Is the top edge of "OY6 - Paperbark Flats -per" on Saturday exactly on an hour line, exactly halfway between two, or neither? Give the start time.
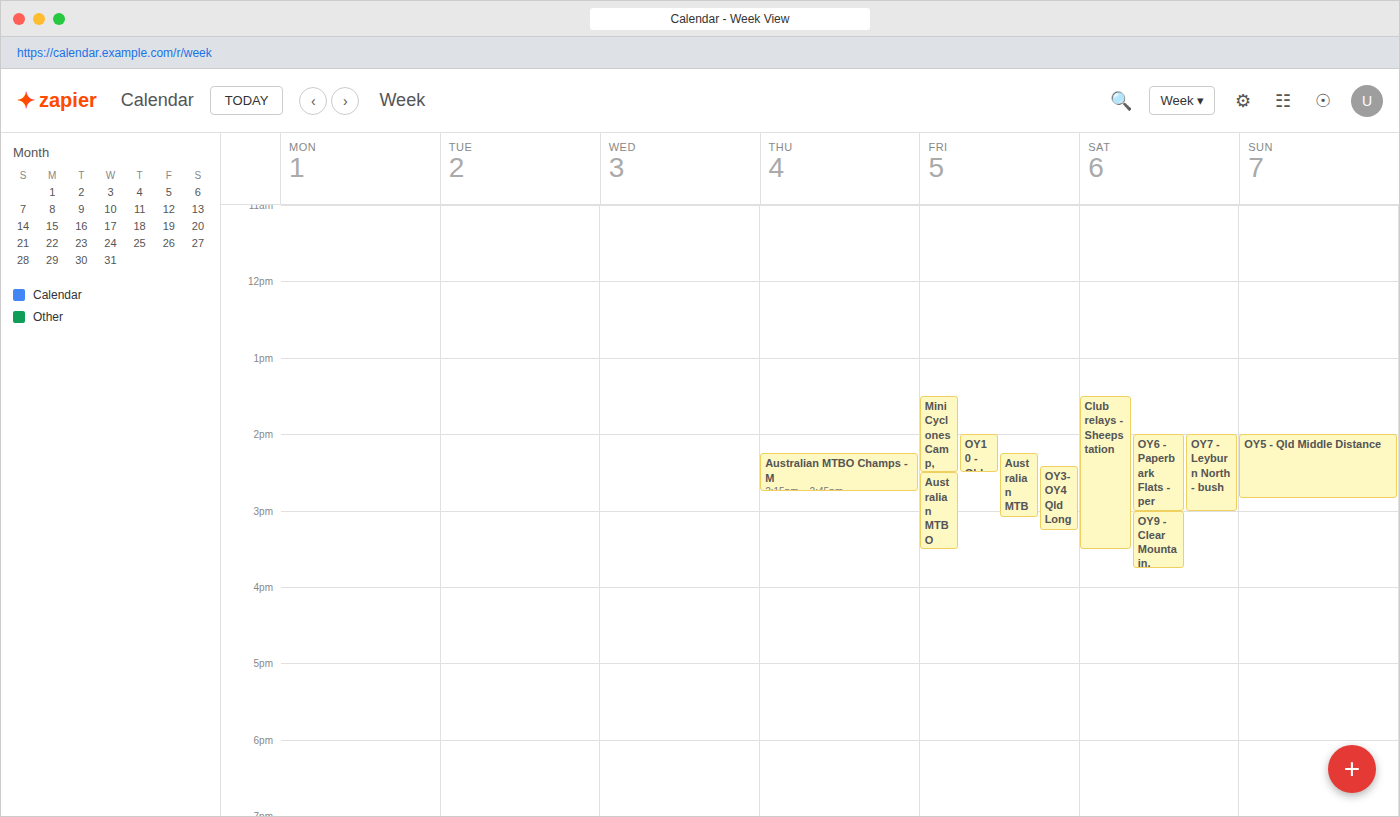
2:00 PM -- exactly on the 2 PM line.